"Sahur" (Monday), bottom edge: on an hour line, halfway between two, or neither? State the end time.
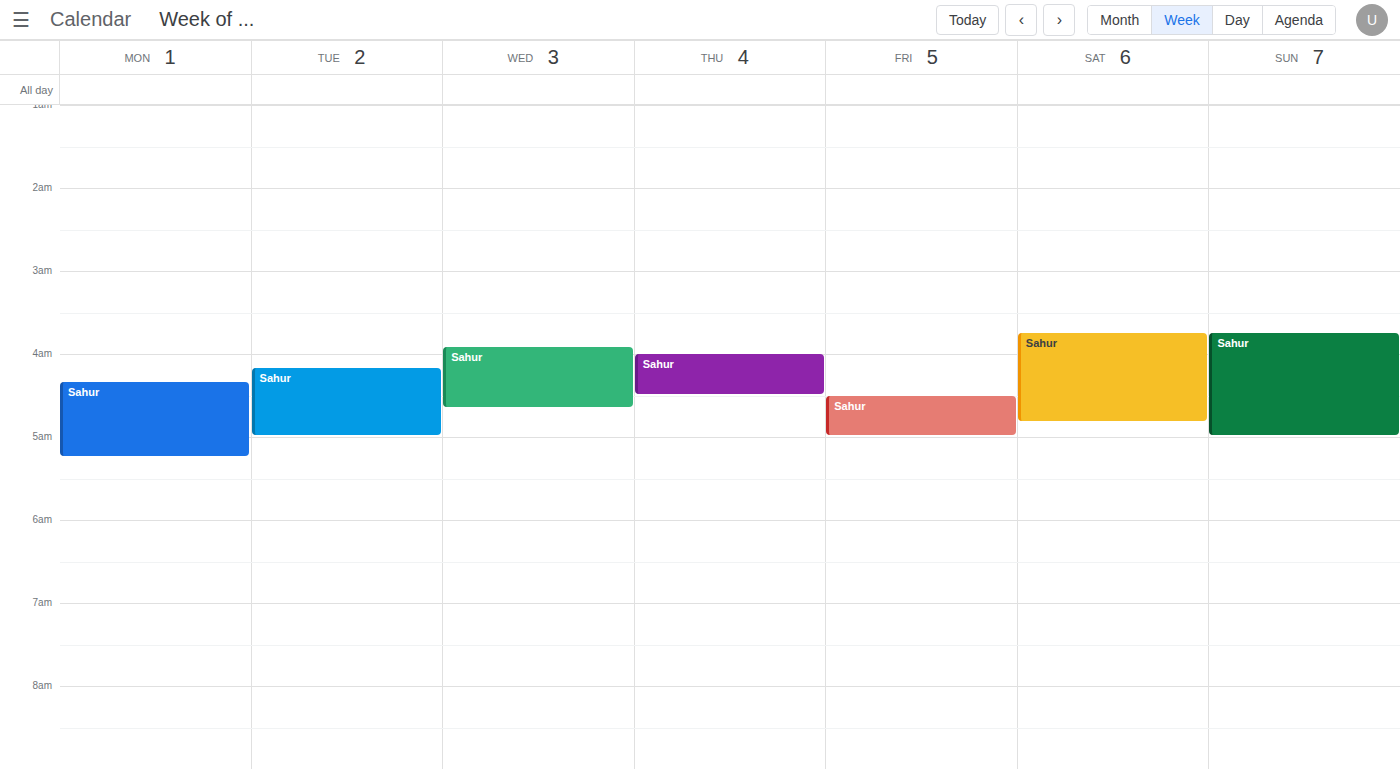
5:15 AM -- neither: a quarter of the way from the 5 AM line to the 6 AM line.